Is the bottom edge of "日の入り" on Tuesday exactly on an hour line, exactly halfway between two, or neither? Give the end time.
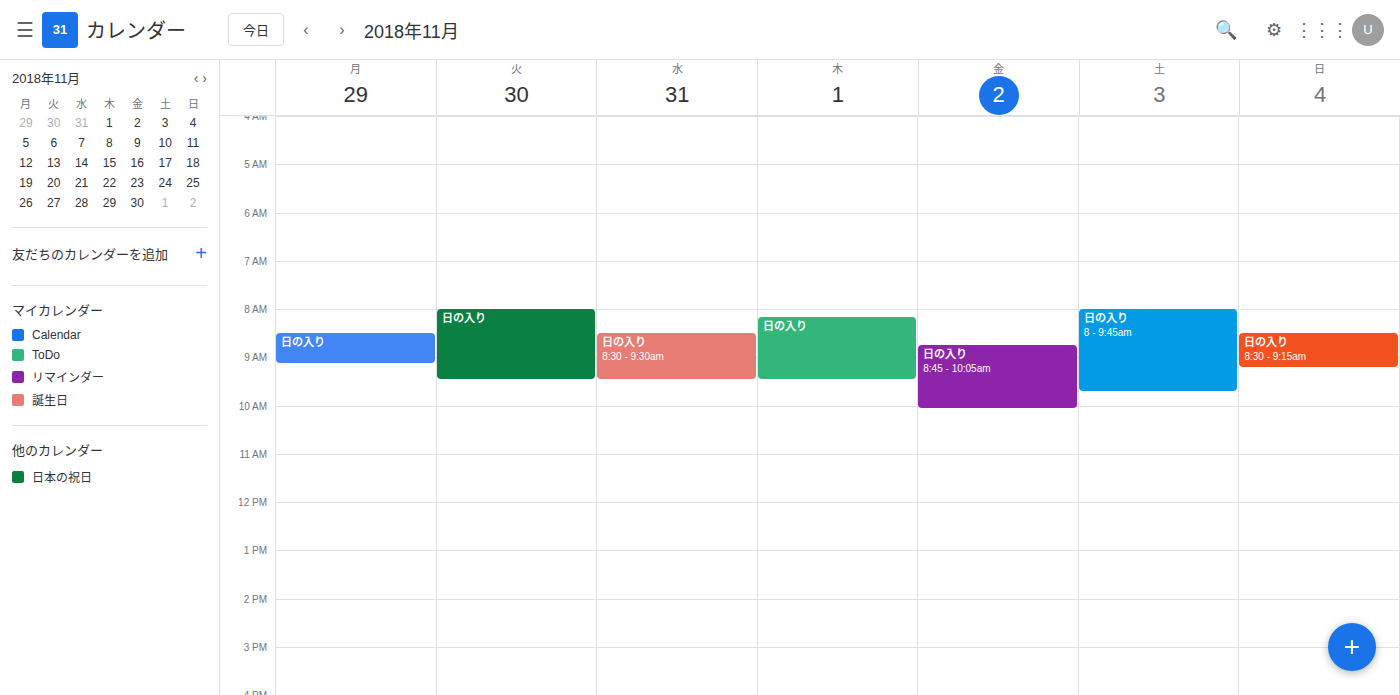
9:30 AM -- halfway between the 9 AM and 10 AM lines.